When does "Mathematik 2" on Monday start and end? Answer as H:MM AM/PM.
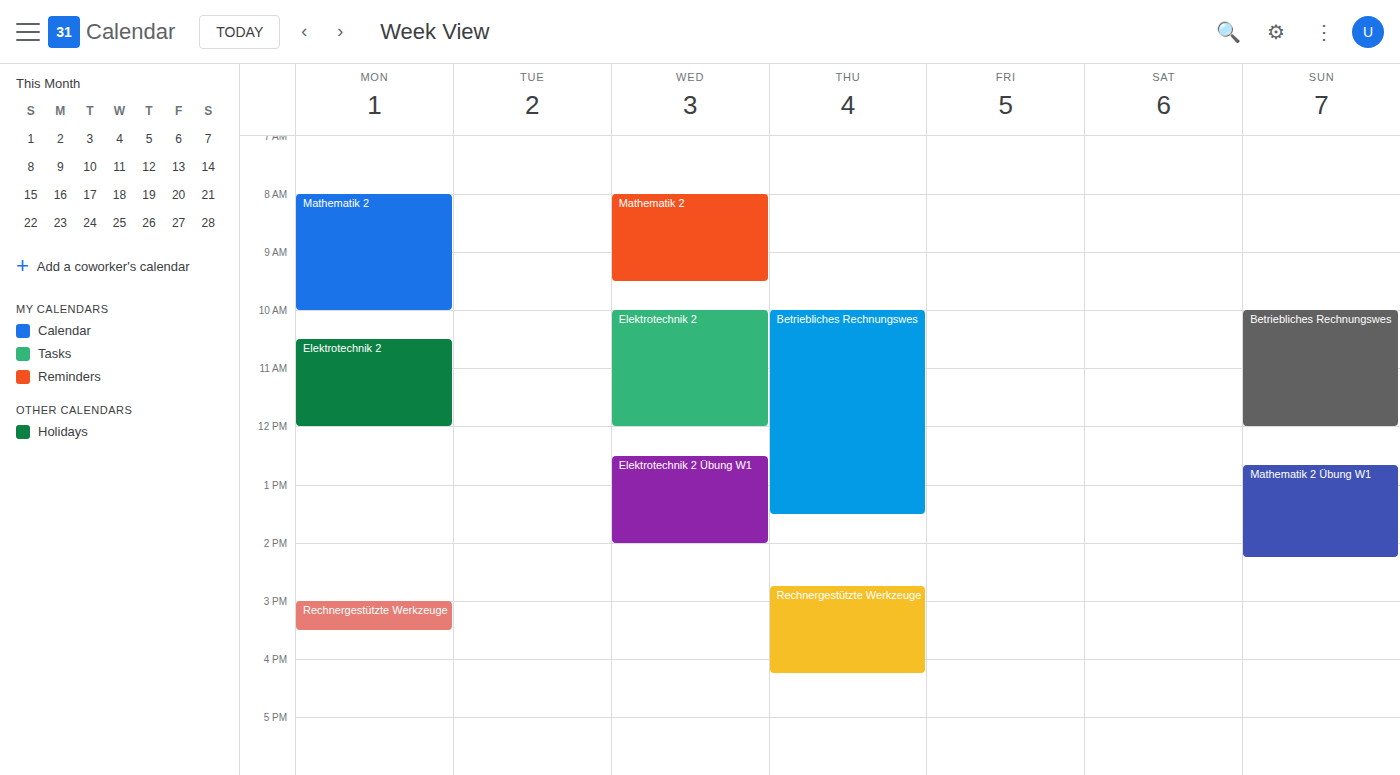
8:00 AM to 10:00 AM